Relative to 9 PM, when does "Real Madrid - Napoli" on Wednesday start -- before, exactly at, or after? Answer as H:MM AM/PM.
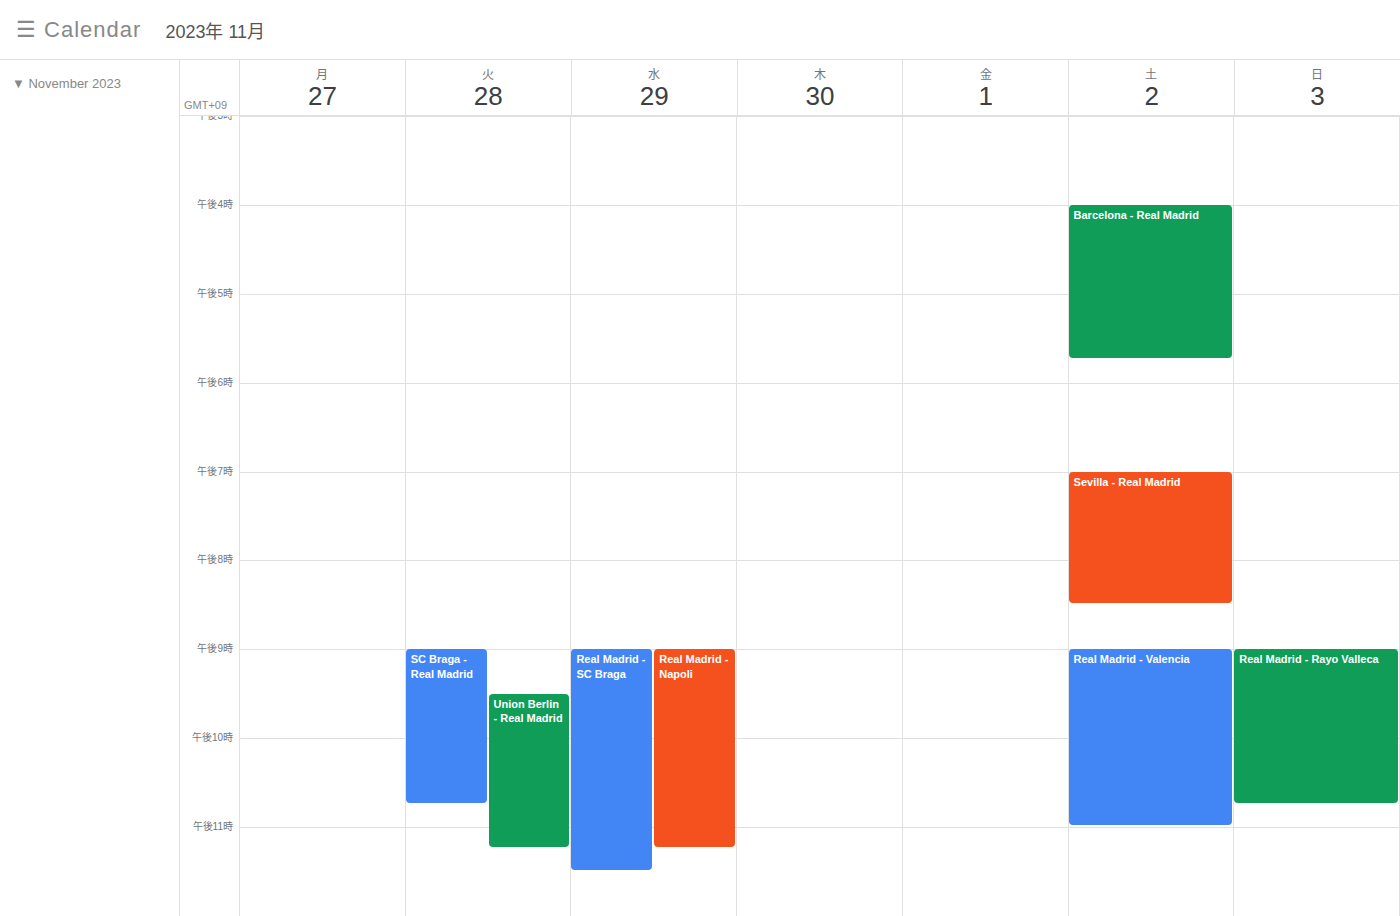
9:00 PM -- exactly at 9 PM, on the 9 PM line.